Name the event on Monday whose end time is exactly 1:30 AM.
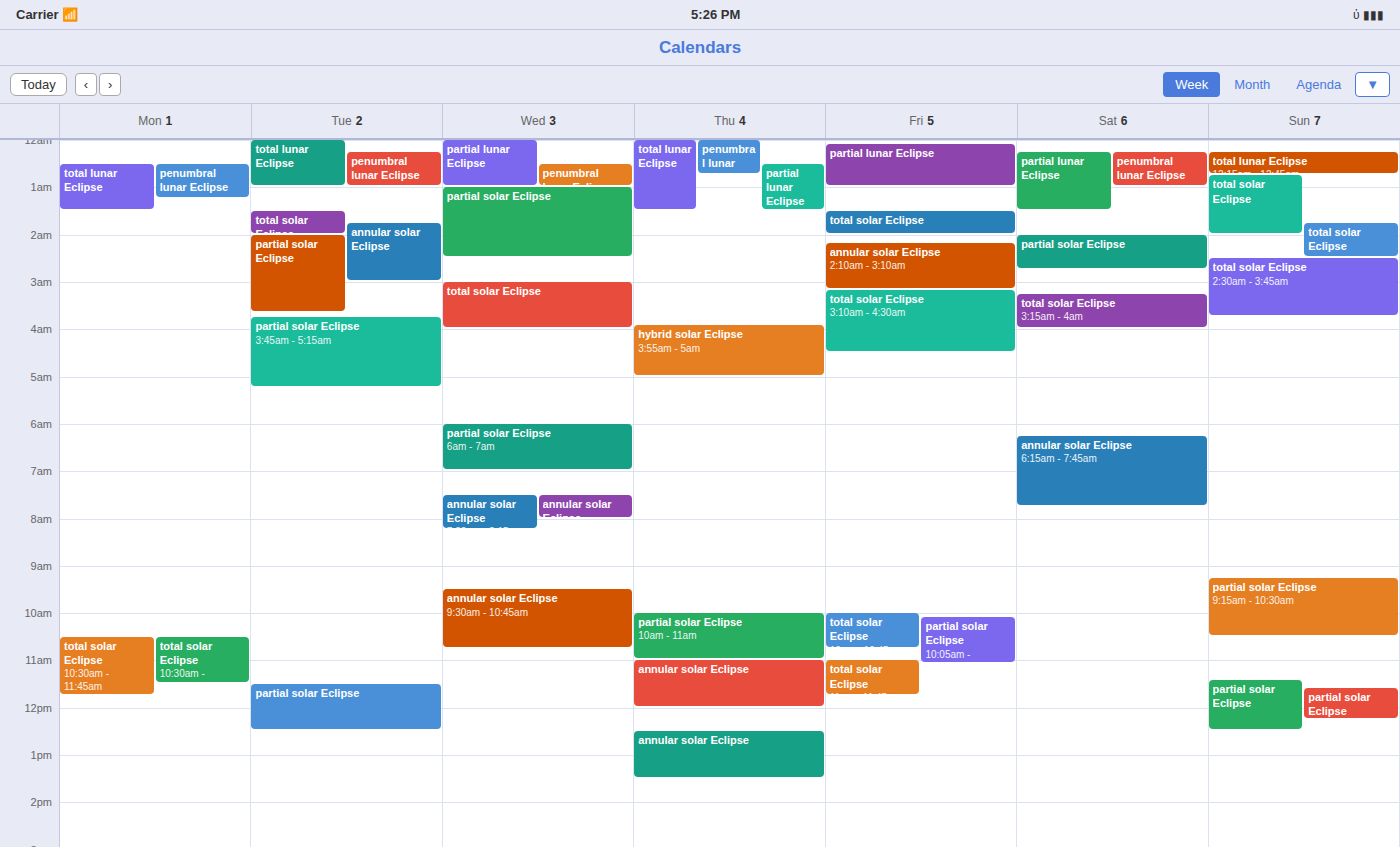
"total lunar Eclipse"